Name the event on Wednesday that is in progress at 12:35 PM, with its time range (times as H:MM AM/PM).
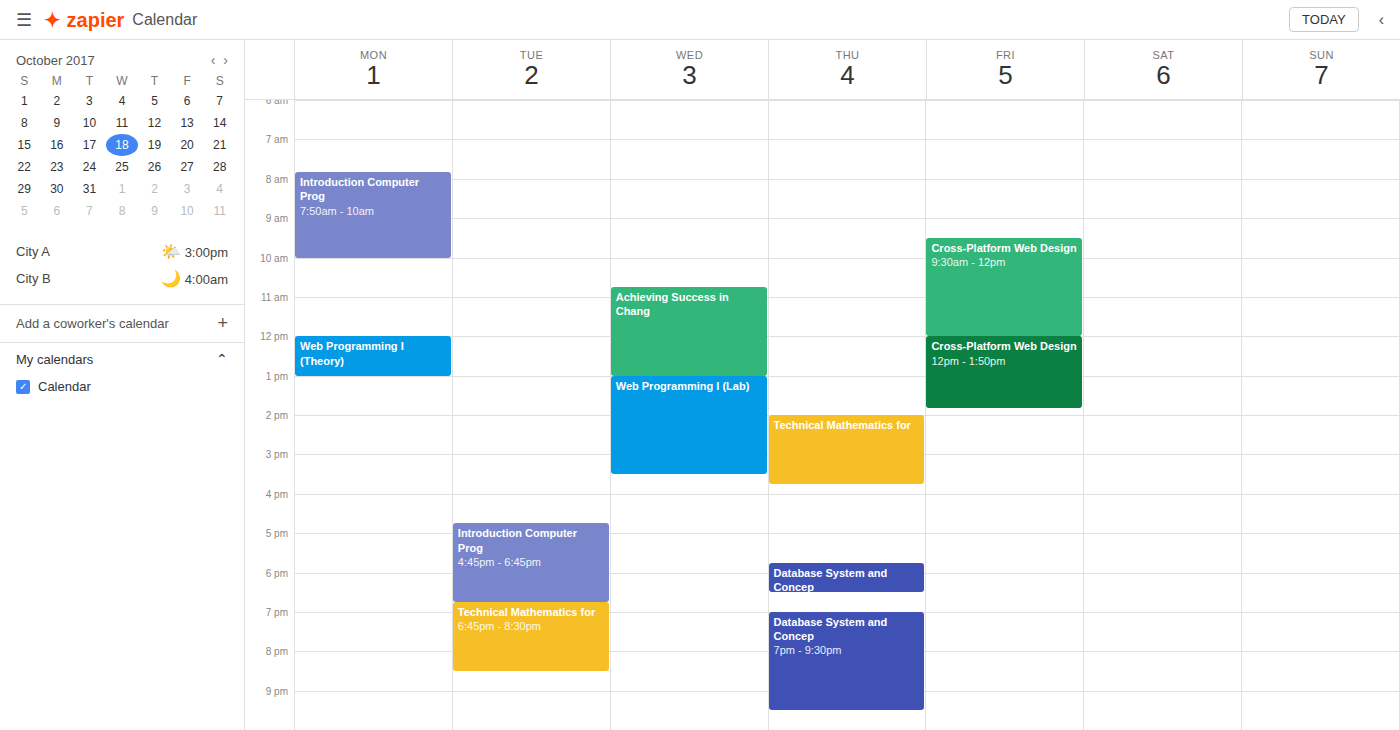
"Achieving Success in Chang", 10:45 AM to 1:00 PM